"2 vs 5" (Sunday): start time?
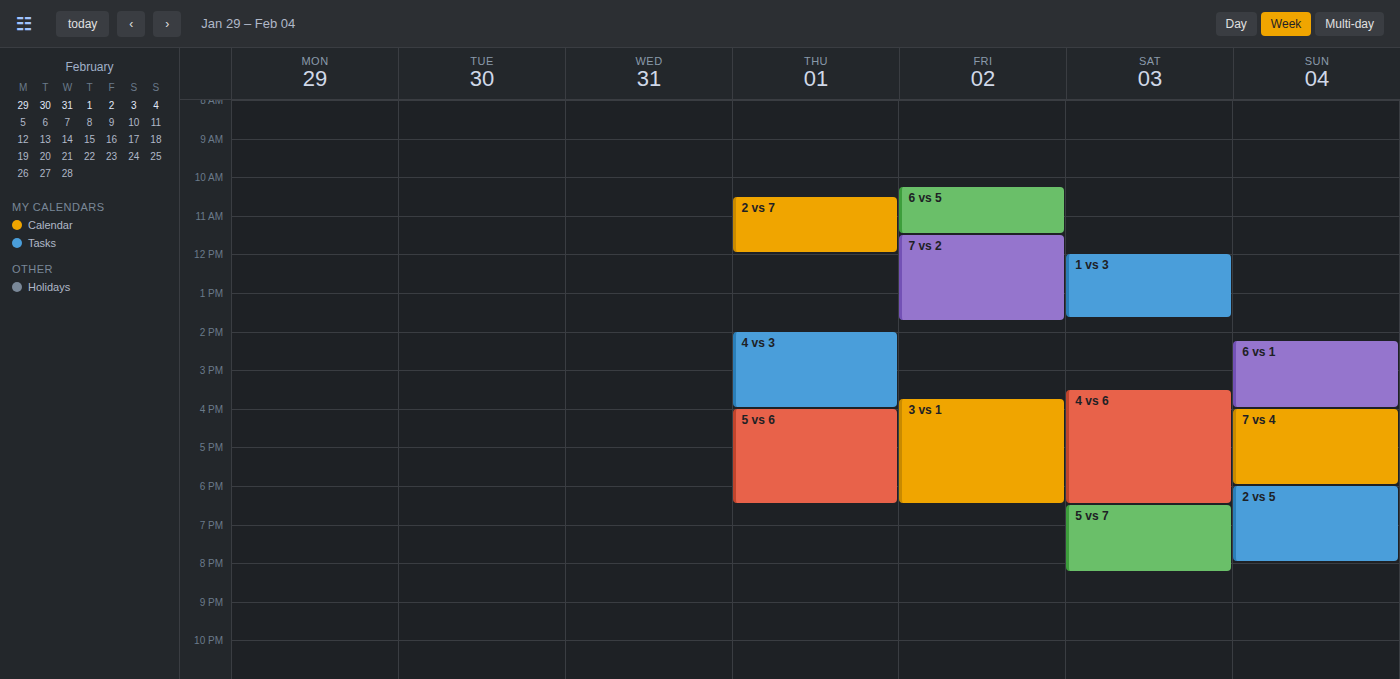
6:00 PM